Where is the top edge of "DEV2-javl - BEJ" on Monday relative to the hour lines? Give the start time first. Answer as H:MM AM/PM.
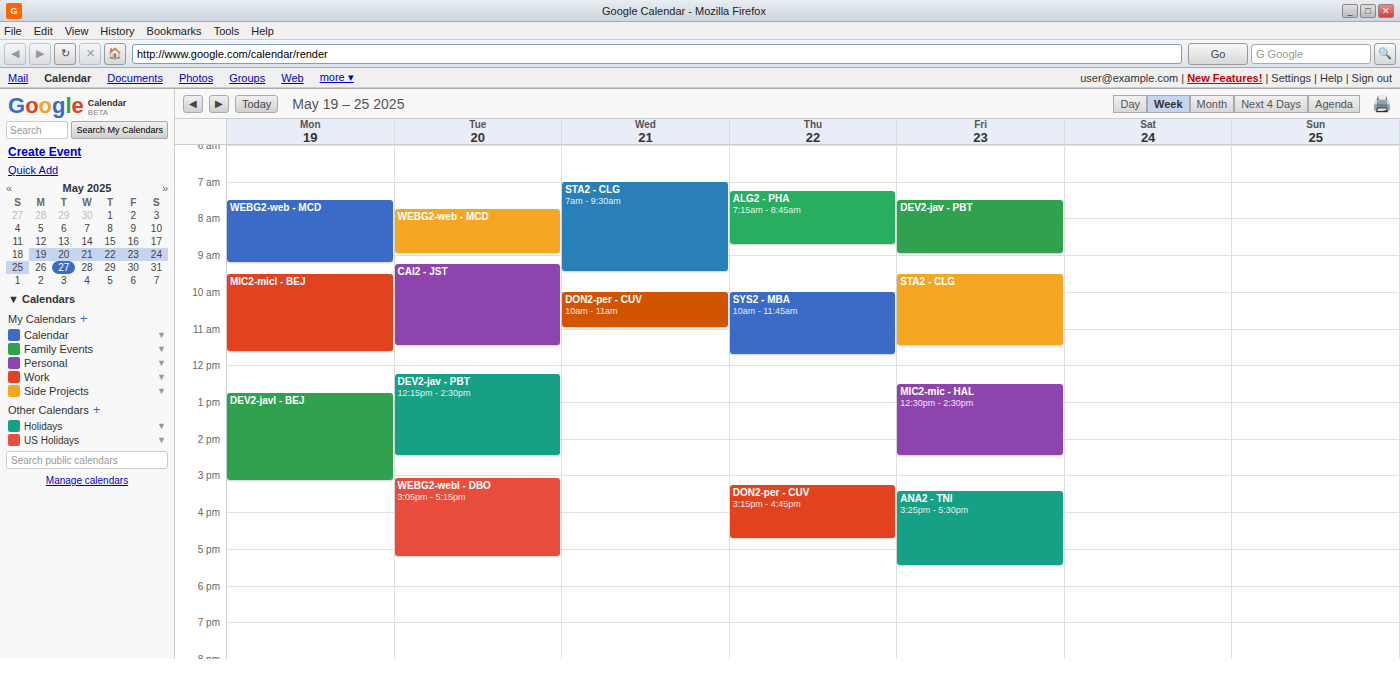
12:45 PM -- neither: three quarters of the way from the 12 PM line to the 1 PM line.